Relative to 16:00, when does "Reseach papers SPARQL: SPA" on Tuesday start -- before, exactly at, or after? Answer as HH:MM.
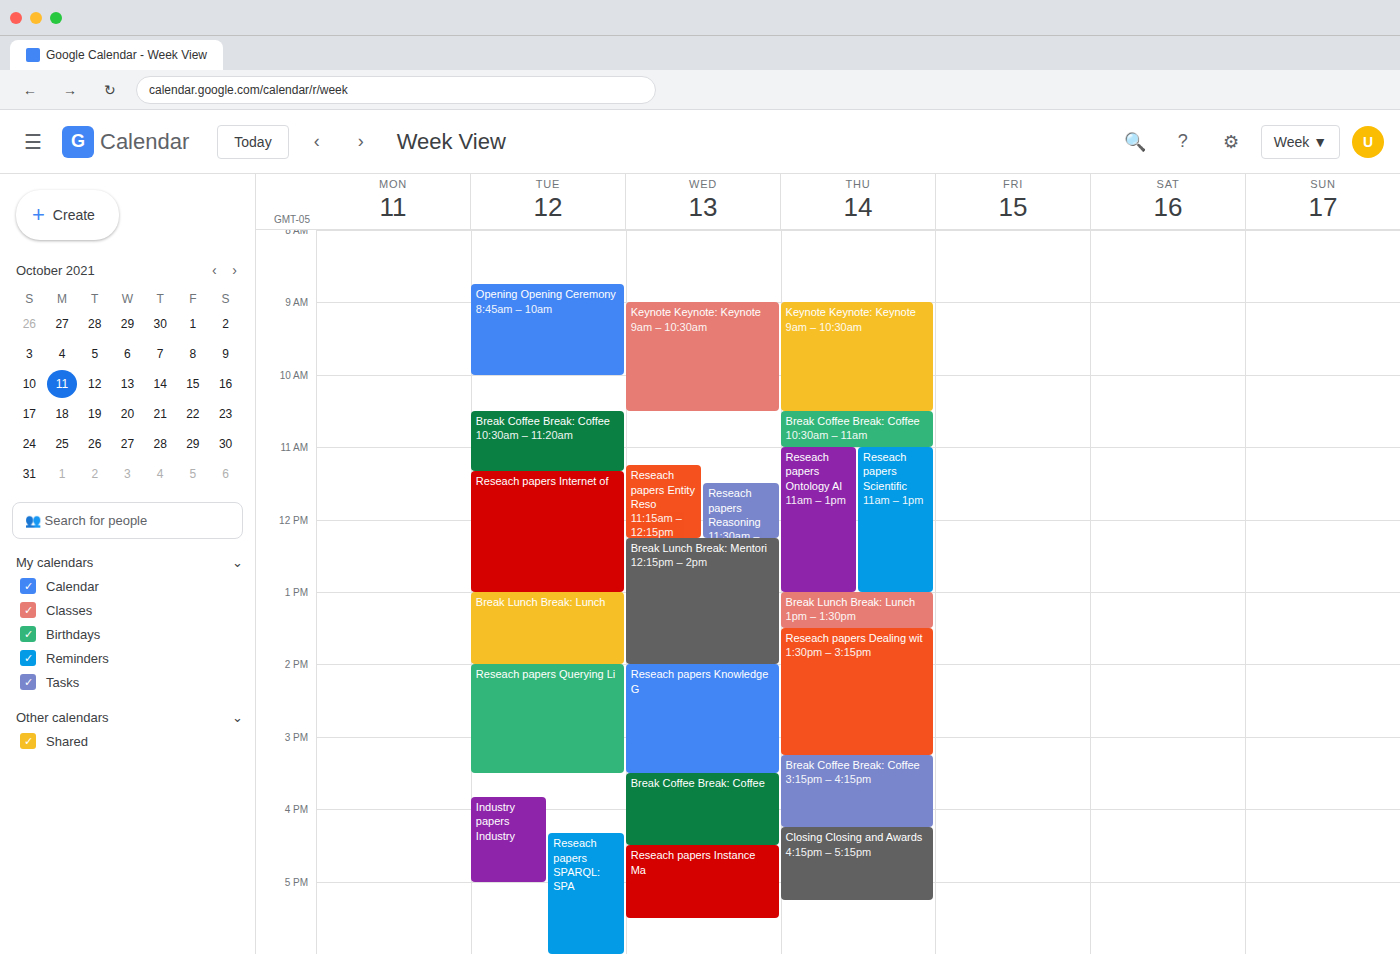
16:20 -- after 16:00, 20 minutes below the 16:00 line.